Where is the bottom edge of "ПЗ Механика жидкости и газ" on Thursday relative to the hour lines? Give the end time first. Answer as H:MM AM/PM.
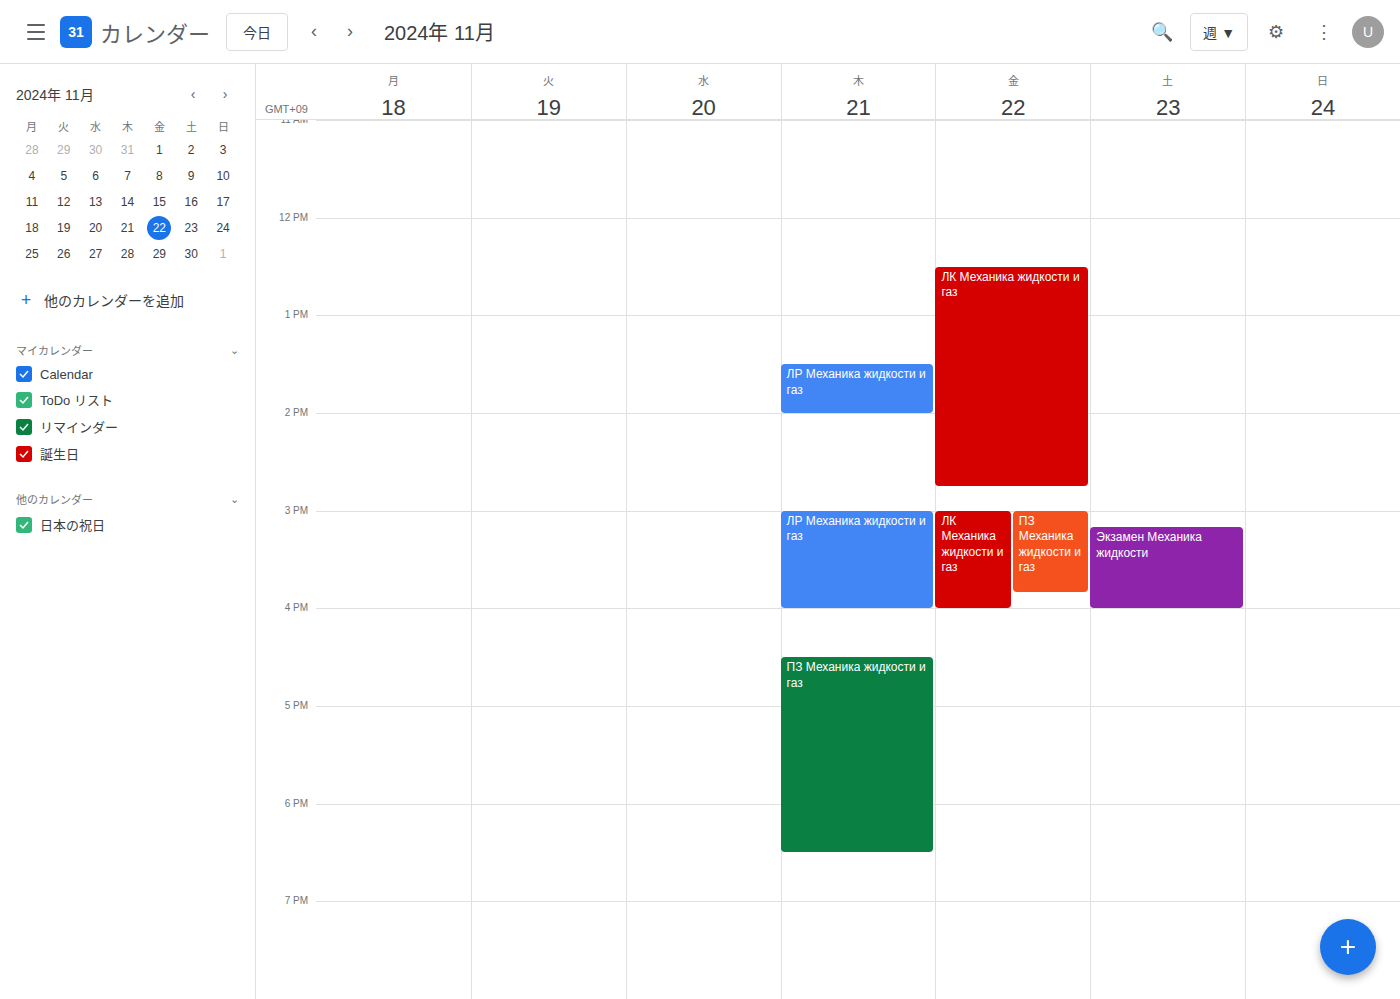
6:30 PM -- halfway between the 6 PM and 7 PM lines.